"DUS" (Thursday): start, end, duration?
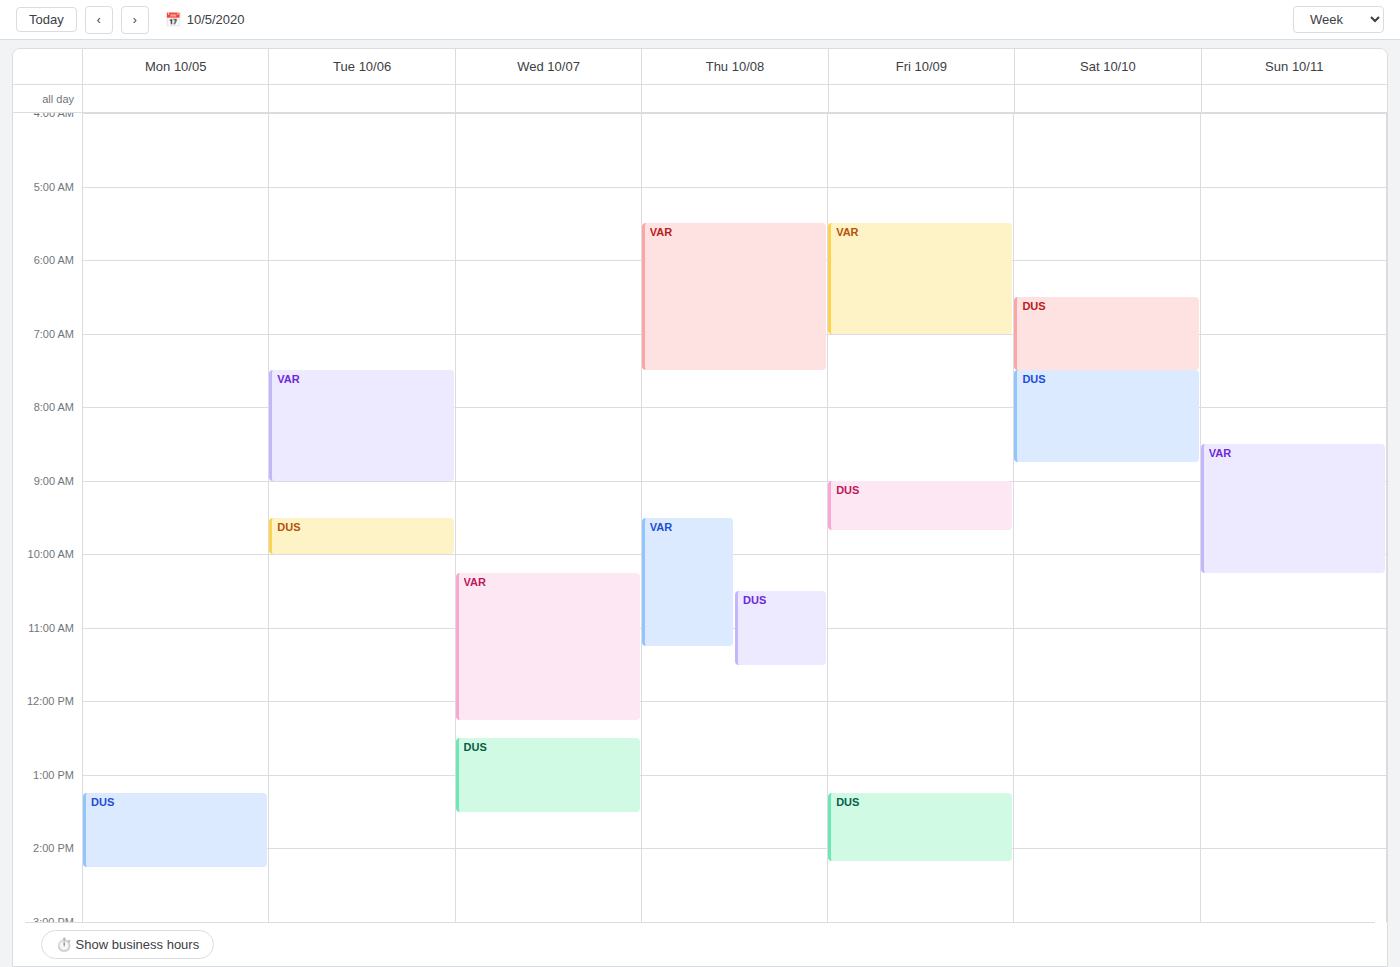
10:30 AM to 11:30 AM, 1 hour